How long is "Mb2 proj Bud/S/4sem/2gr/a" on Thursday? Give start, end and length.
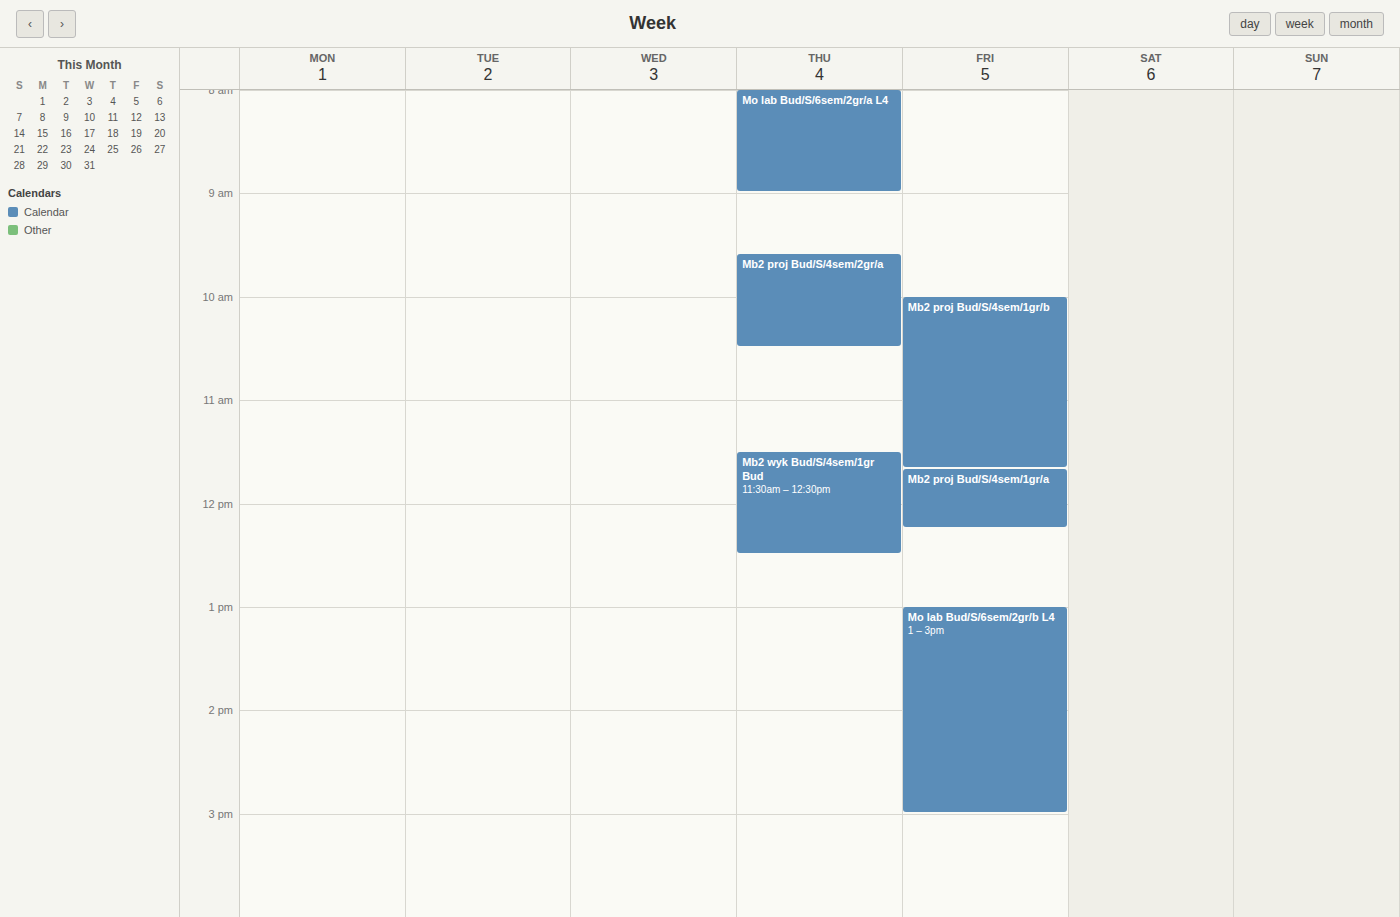
9:35 AM to 10:30 AM, 55 minutes